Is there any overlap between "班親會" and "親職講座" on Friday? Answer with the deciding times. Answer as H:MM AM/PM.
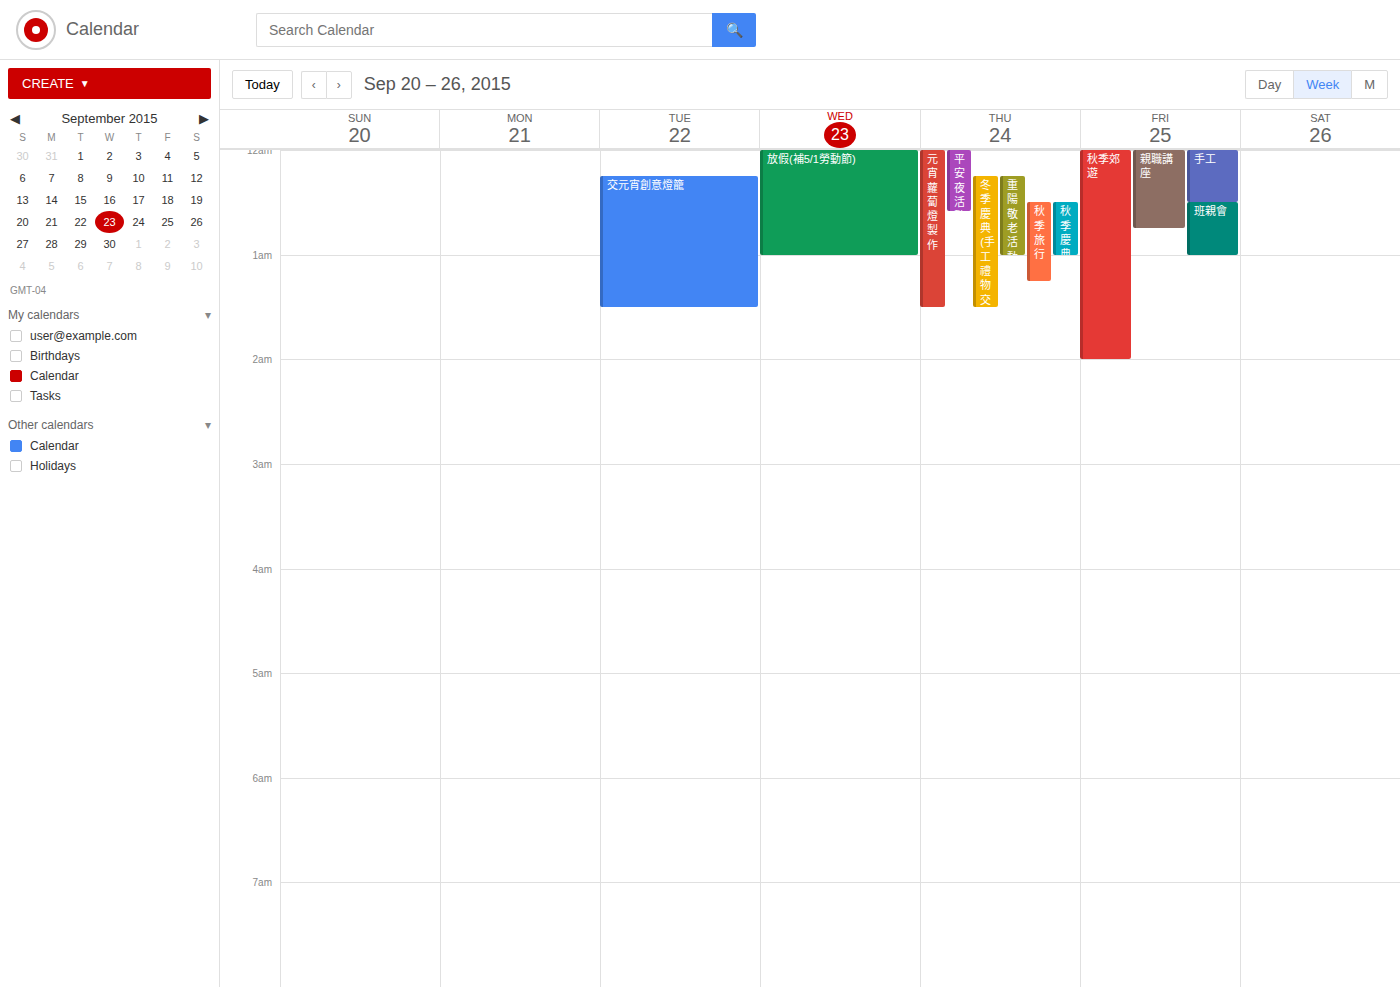
"班親會" starts at 12:30 AM, before "親職講座" ends at 12:45 AM -- they overlap.